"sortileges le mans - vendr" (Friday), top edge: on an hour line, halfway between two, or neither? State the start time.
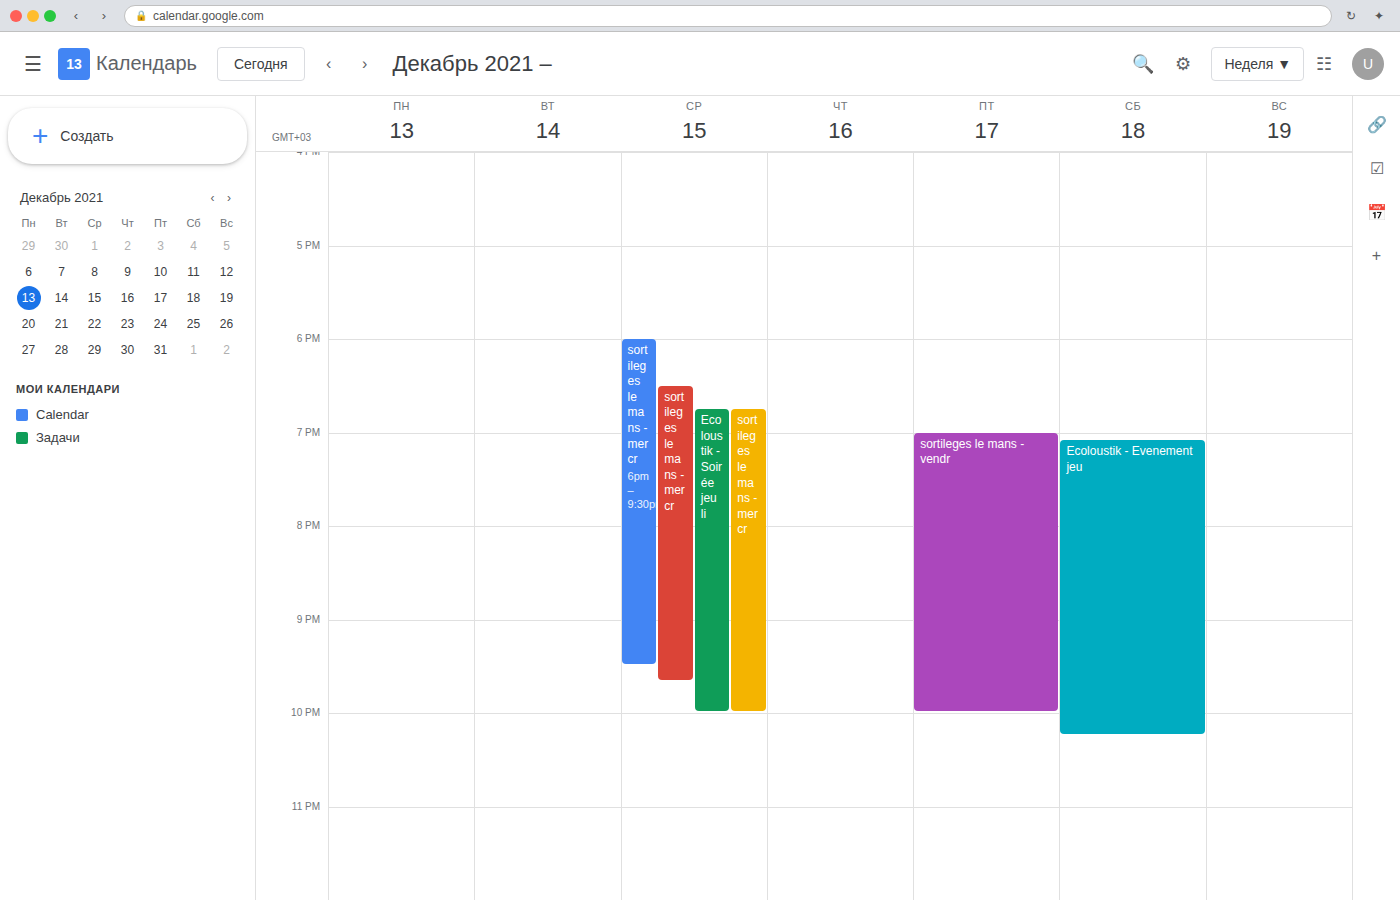
19:00 -- exactly on the 19:00 line.